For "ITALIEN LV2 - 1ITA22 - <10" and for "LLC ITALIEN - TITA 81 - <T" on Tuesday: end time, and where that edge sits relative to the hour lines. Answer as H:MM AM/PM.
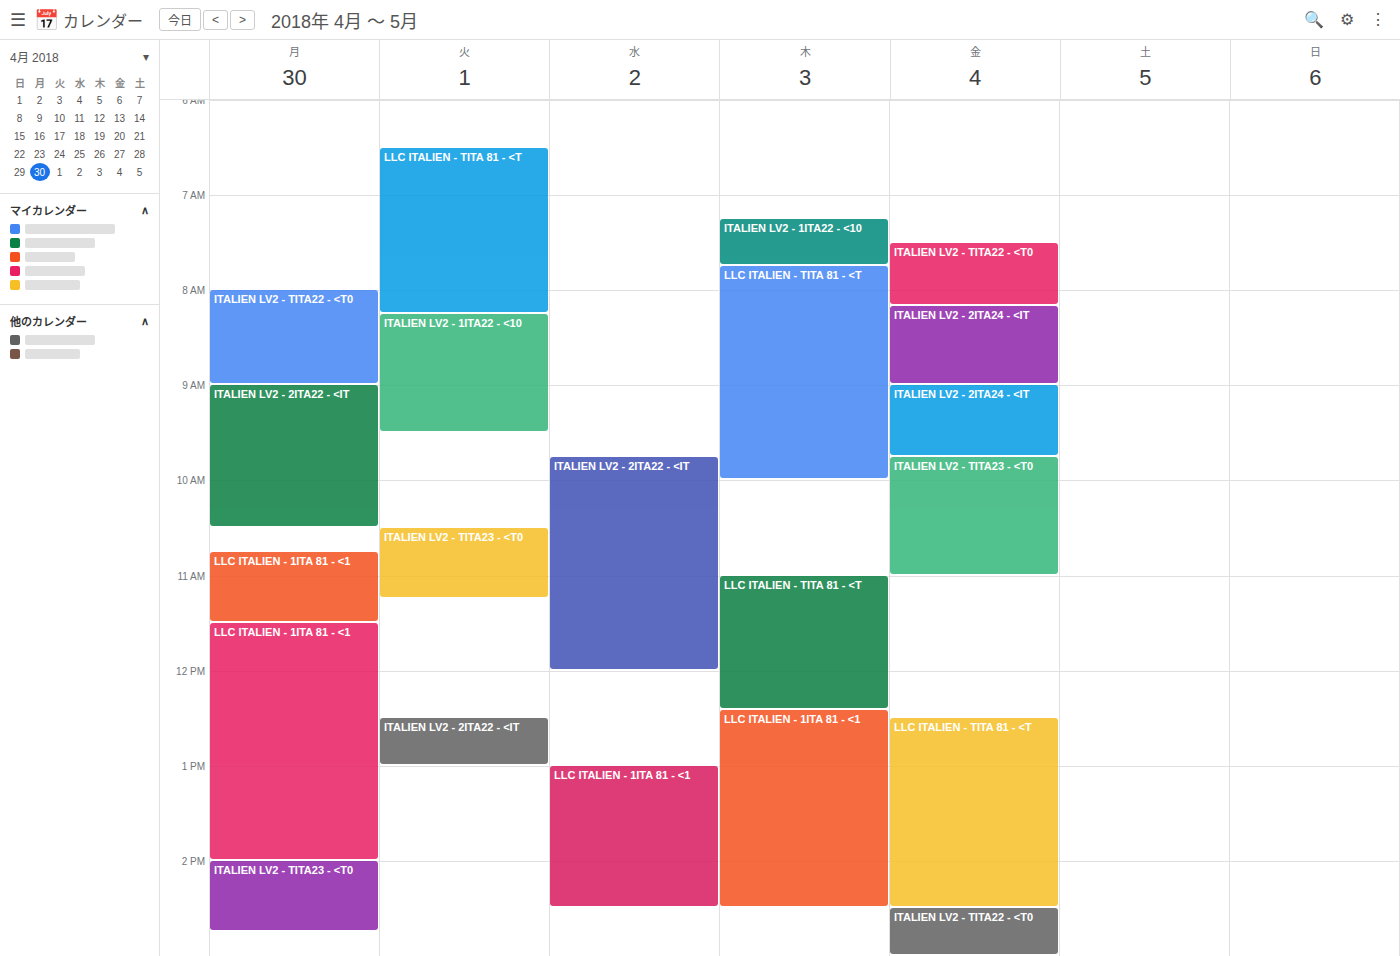
"ITALIEN LV2 - 1ITA22 - <10": 9:30 AM, halfway between the 9 AM and 10 AM lines. "LLC ITALIEN - TITA 81 - <T": 8:15 AM, neither: a quarter of the way from the 8 AM line to the 9 AM line.